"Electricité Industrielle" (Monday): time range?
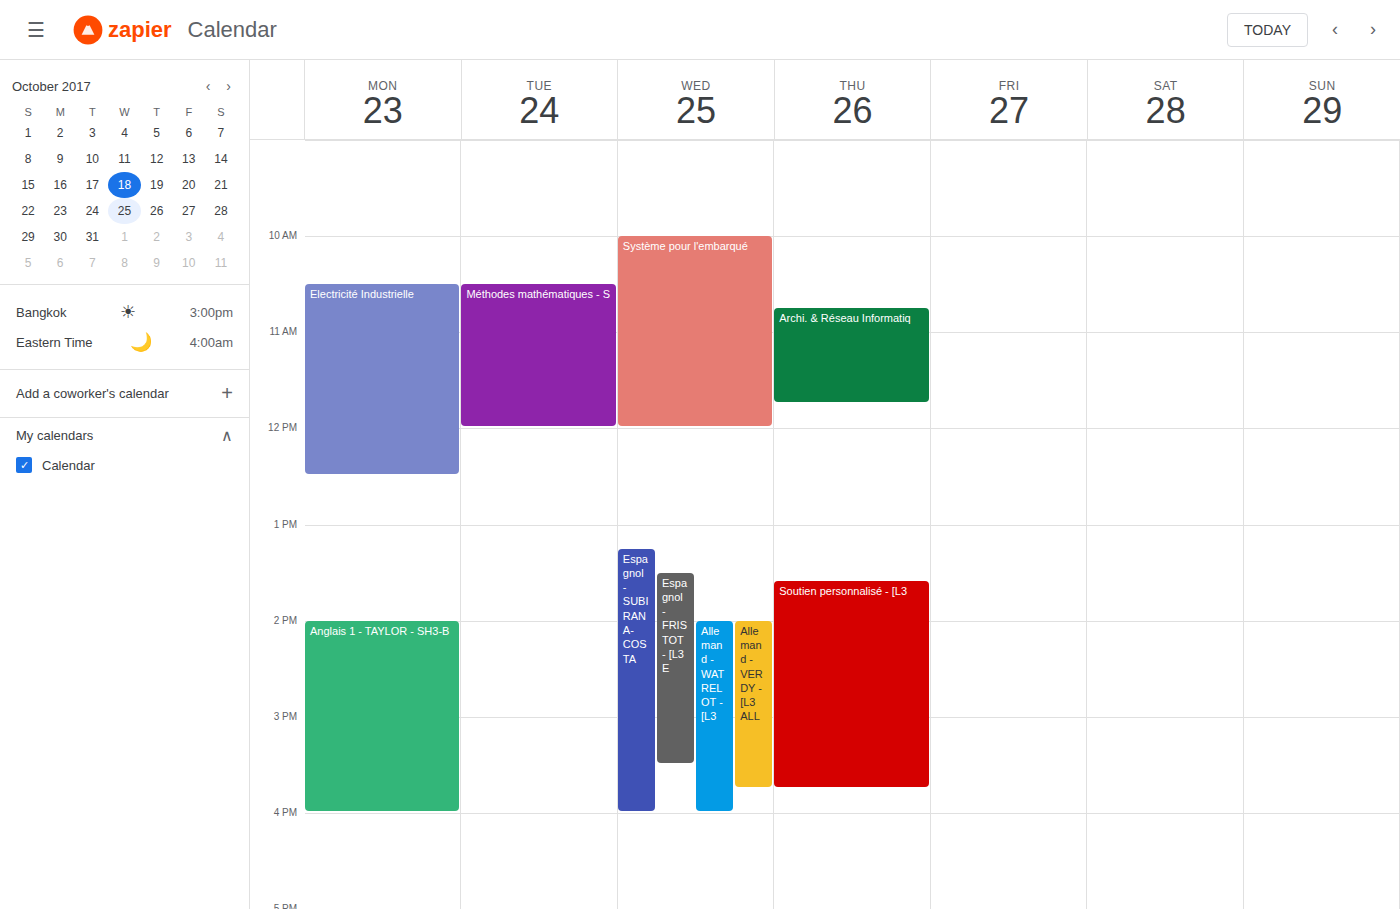
10:30 AM to 12:30 PM